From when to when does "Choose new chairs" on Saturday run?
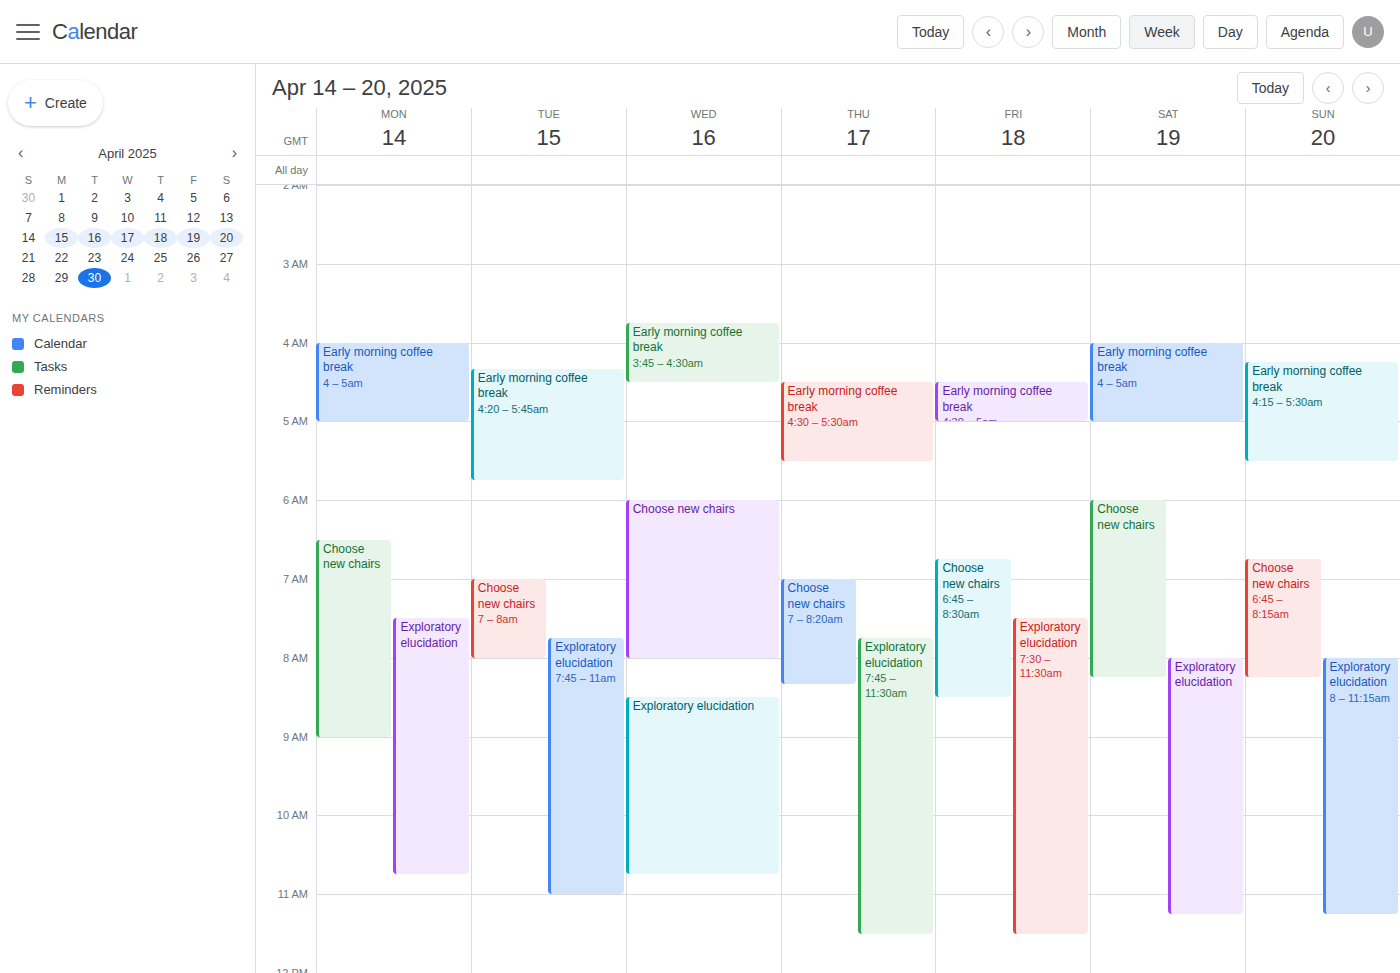
6:00 AM to 8:15 AM